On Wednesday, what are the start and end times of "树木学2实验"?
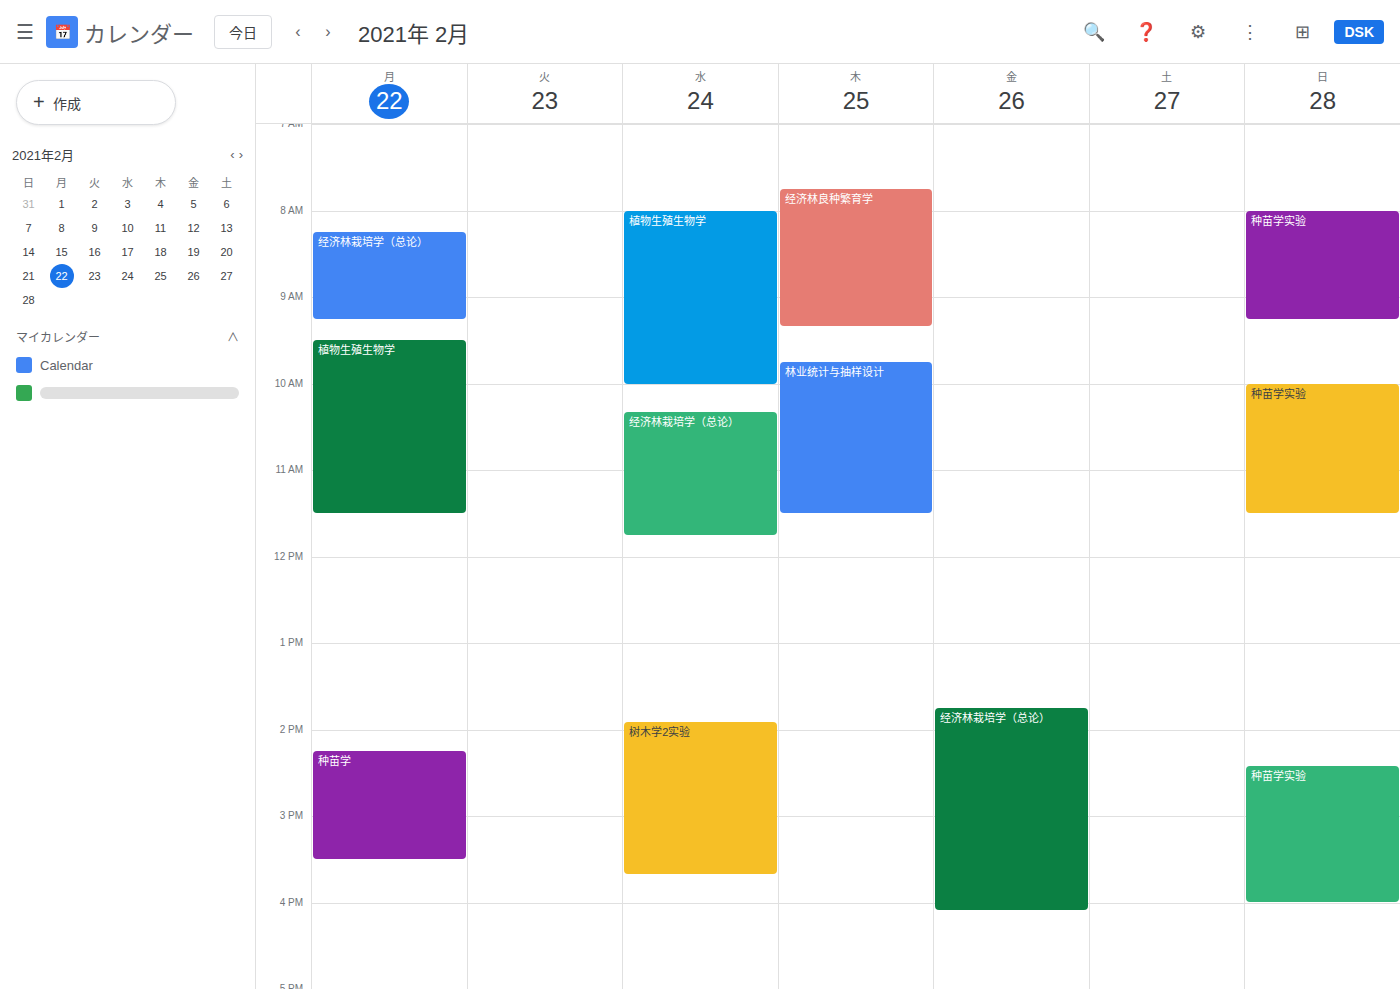
1:55 PM to 3:40 PM